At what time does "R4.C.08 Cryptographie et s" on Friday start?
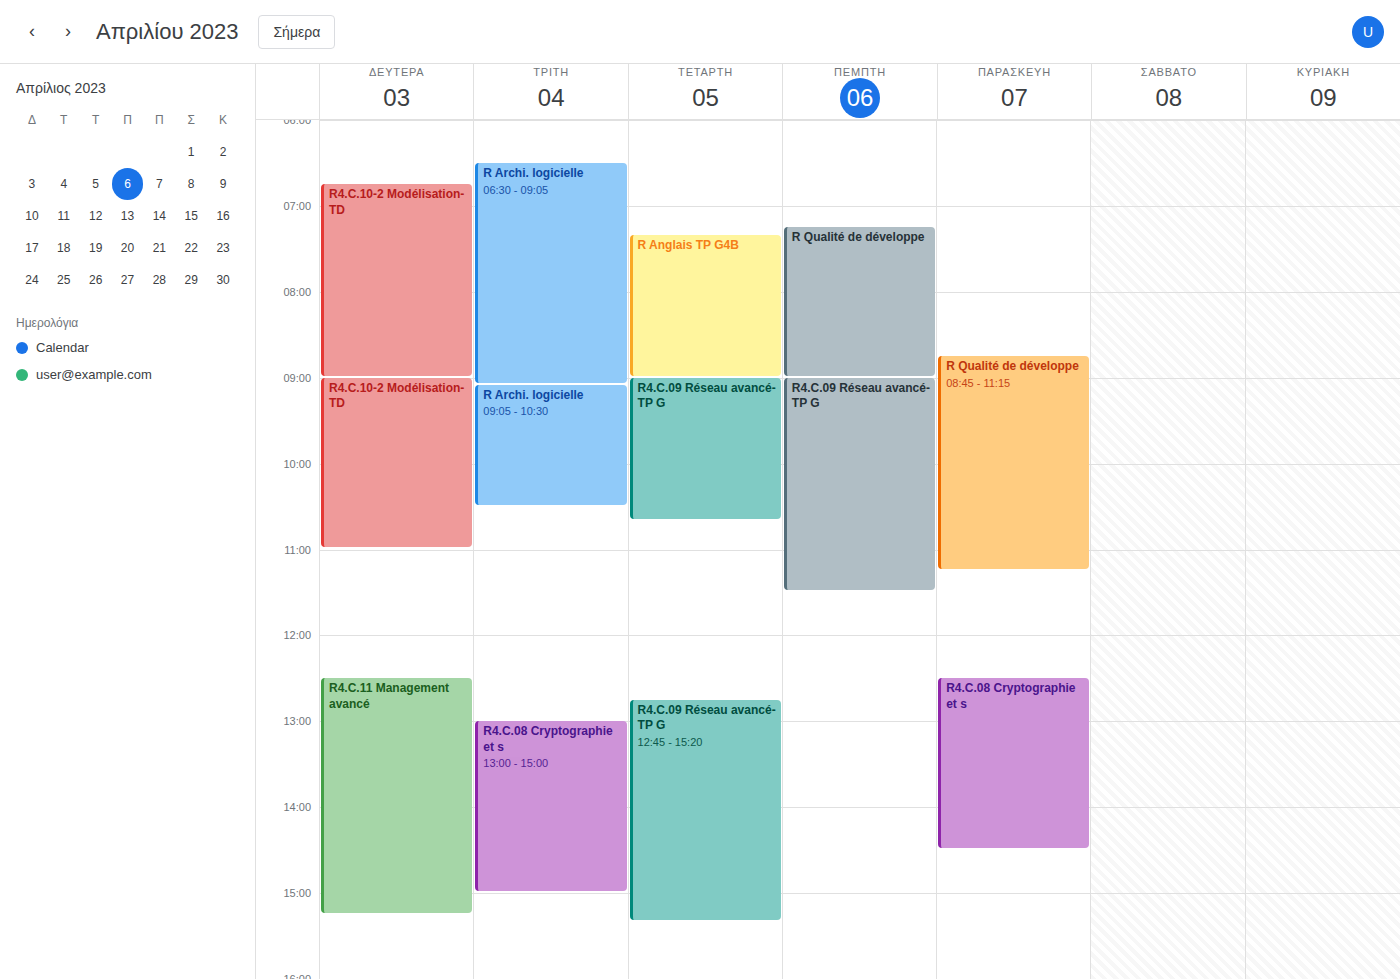
12:30 PM